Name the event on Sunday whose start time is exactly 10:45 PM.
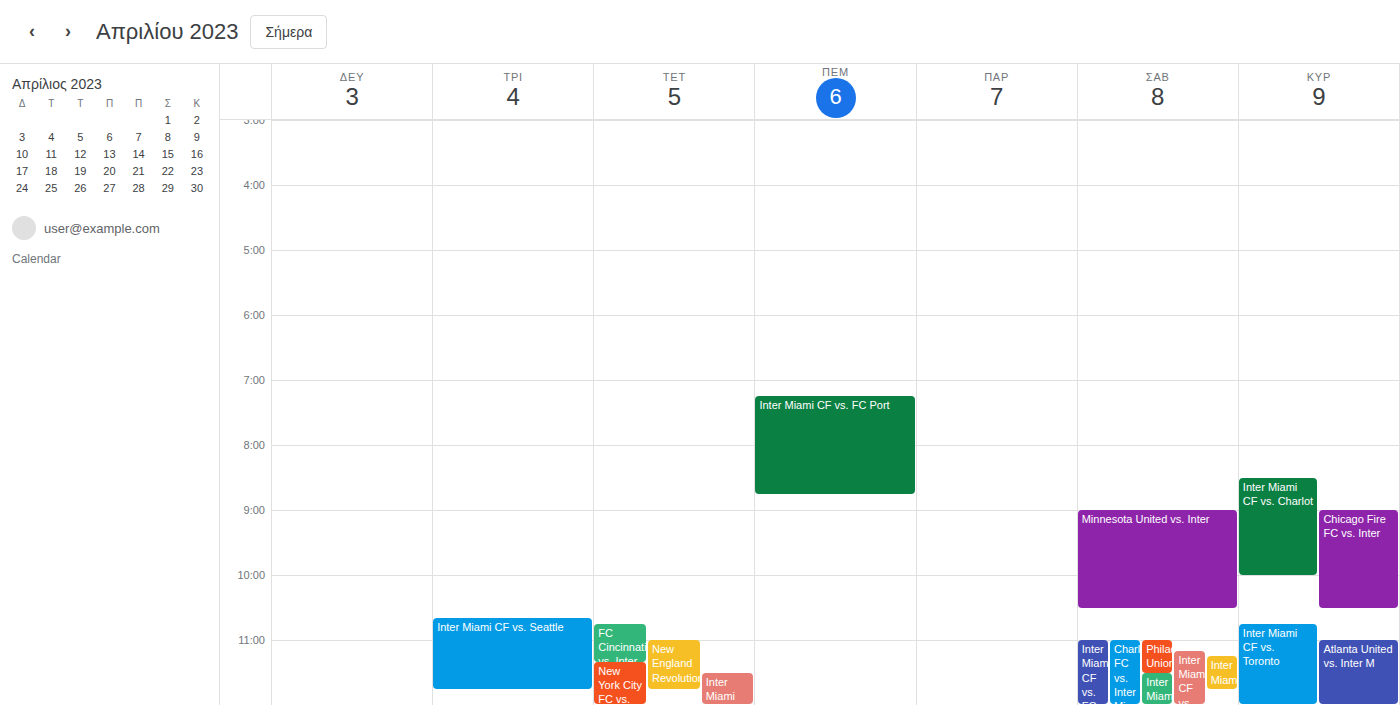
"Inter Miami CF vs. Toronto"